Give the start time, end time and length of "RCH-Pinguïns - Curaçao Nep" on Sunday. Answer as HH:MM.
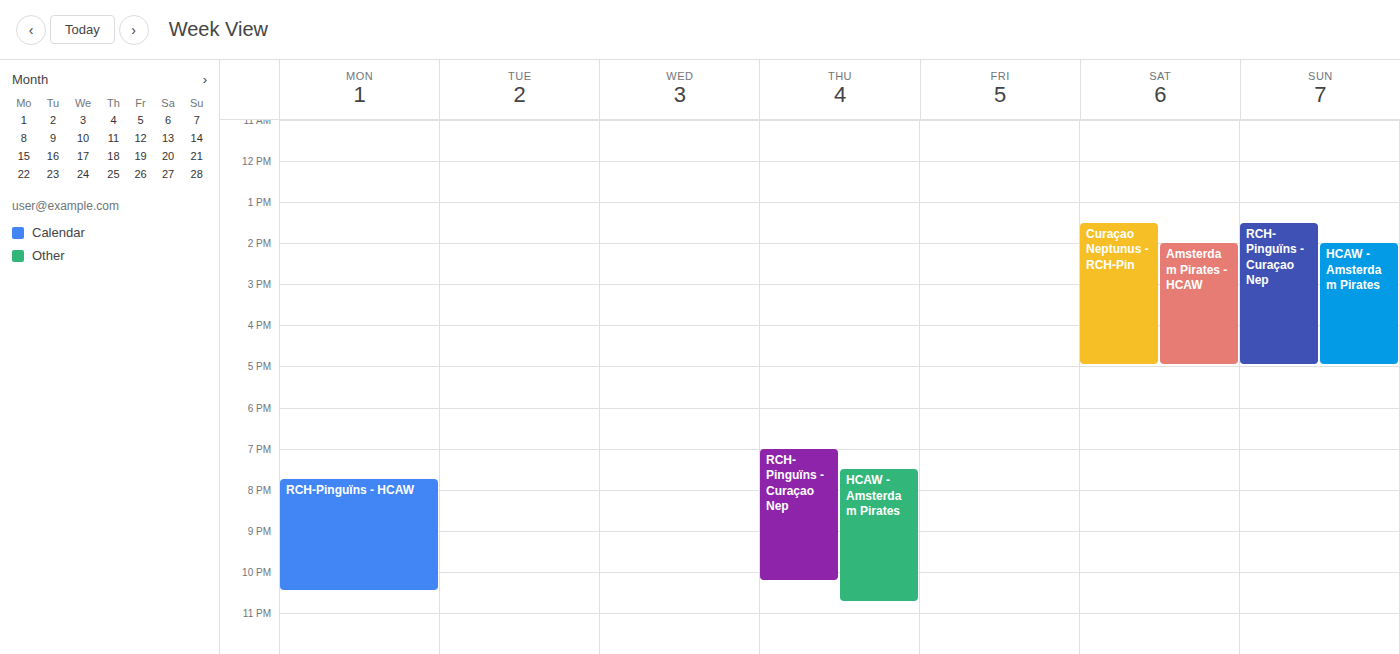
13:30 to 17:00, 3 hours 30 minutes